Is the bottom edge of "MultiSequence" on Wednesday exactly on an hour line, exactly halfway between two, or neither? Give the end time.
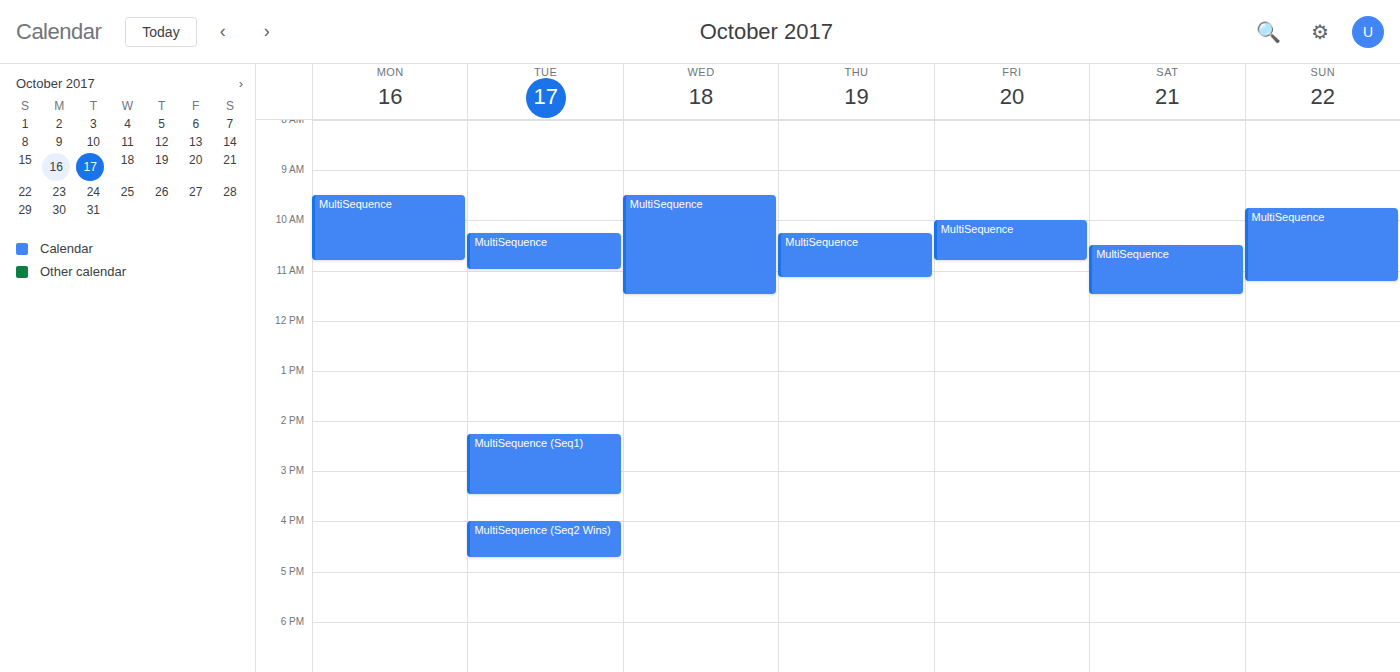
11:30 AM -- halfway between the 11 AM and 12 PM lines.